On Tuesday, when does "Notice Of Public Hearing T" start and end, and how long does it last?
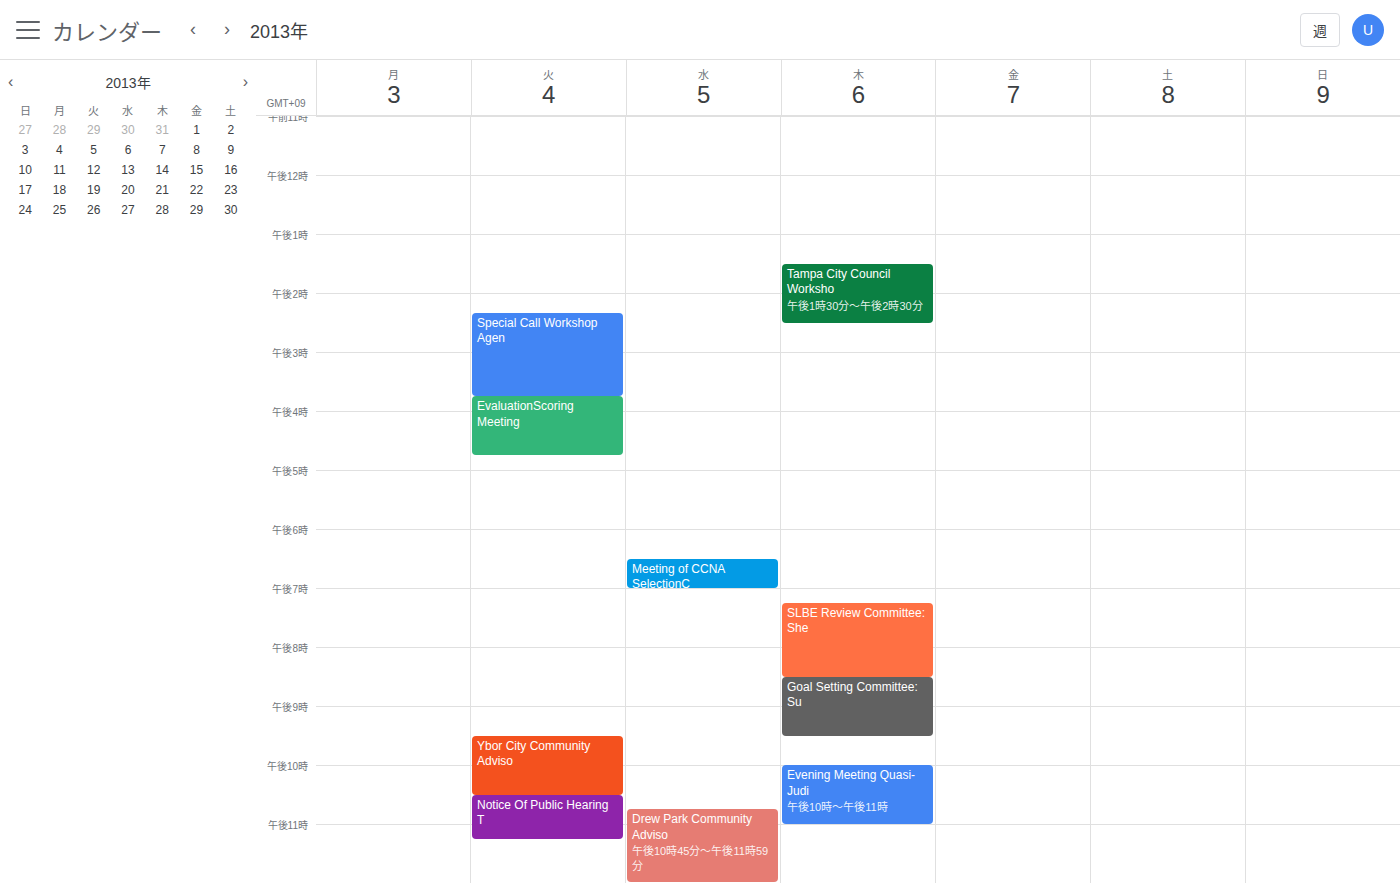
10:30 PM to 11:15 PM, 45 minutes